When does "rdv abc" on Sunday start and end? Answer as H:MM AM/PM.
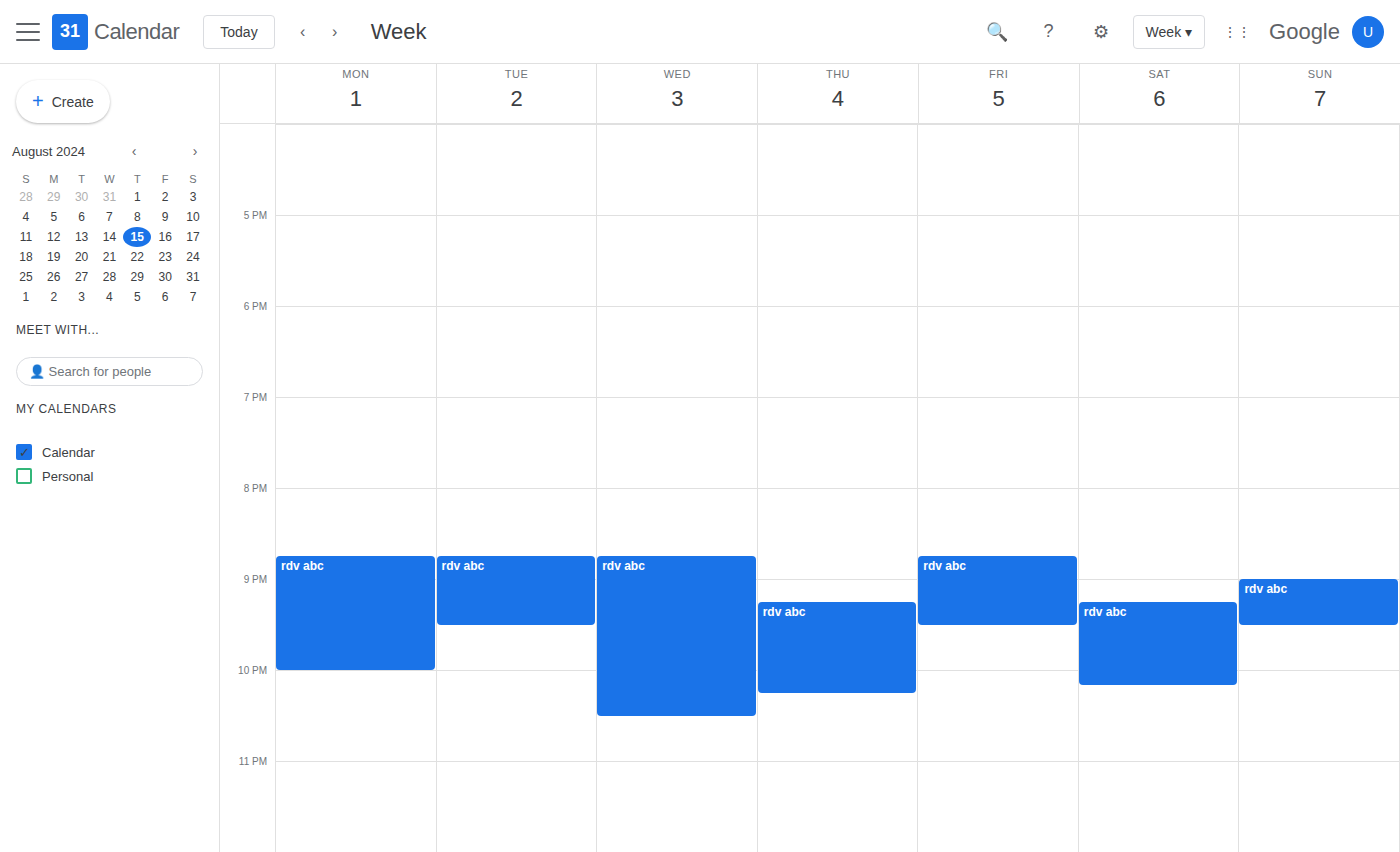
9:00 PM to 9:30 PM